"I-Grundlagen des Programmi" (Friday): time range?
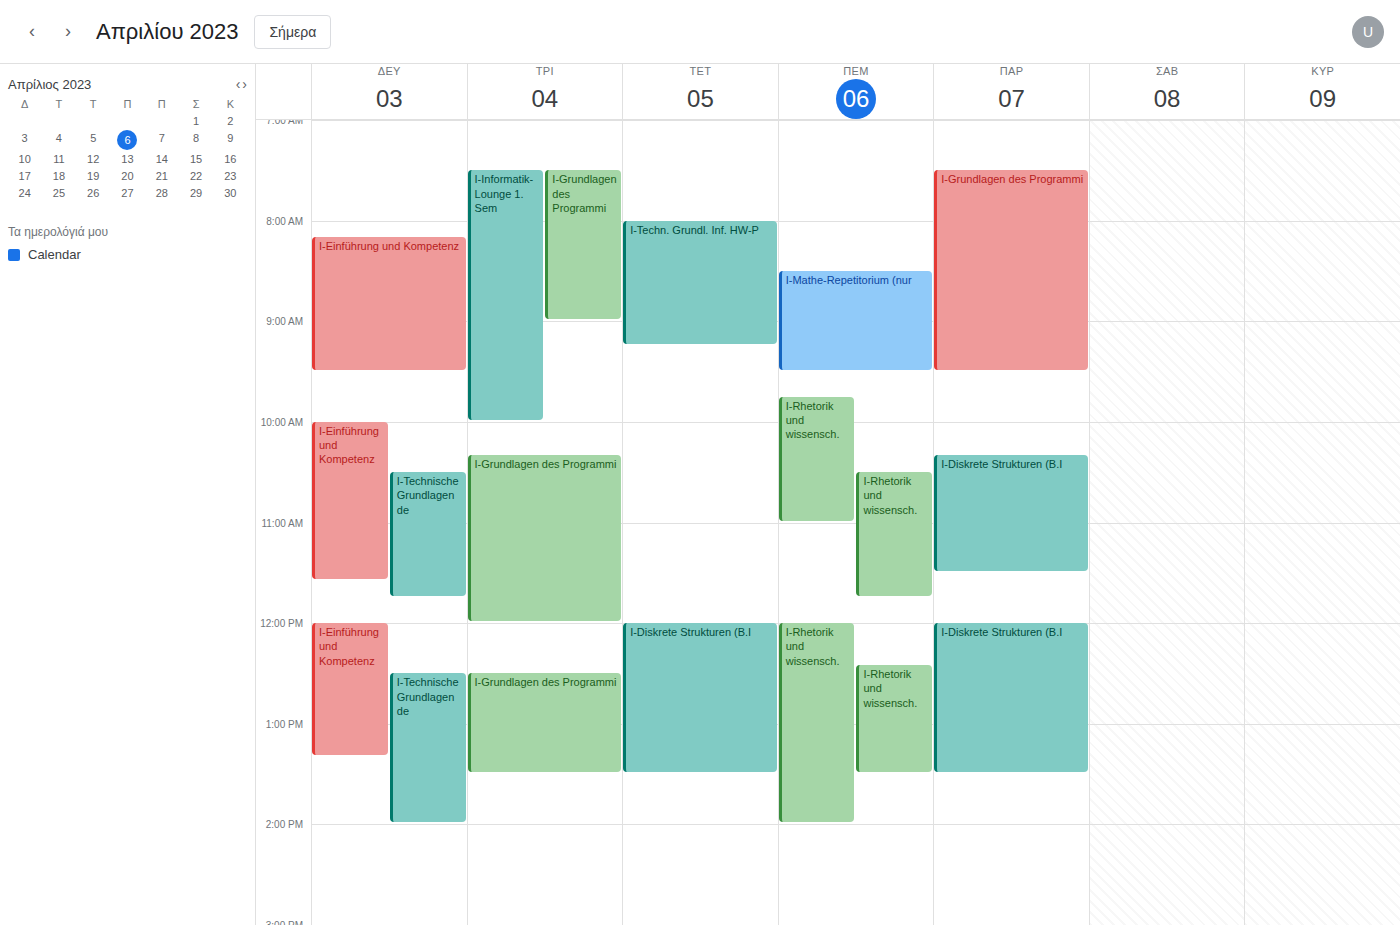
07:30 to 09:30